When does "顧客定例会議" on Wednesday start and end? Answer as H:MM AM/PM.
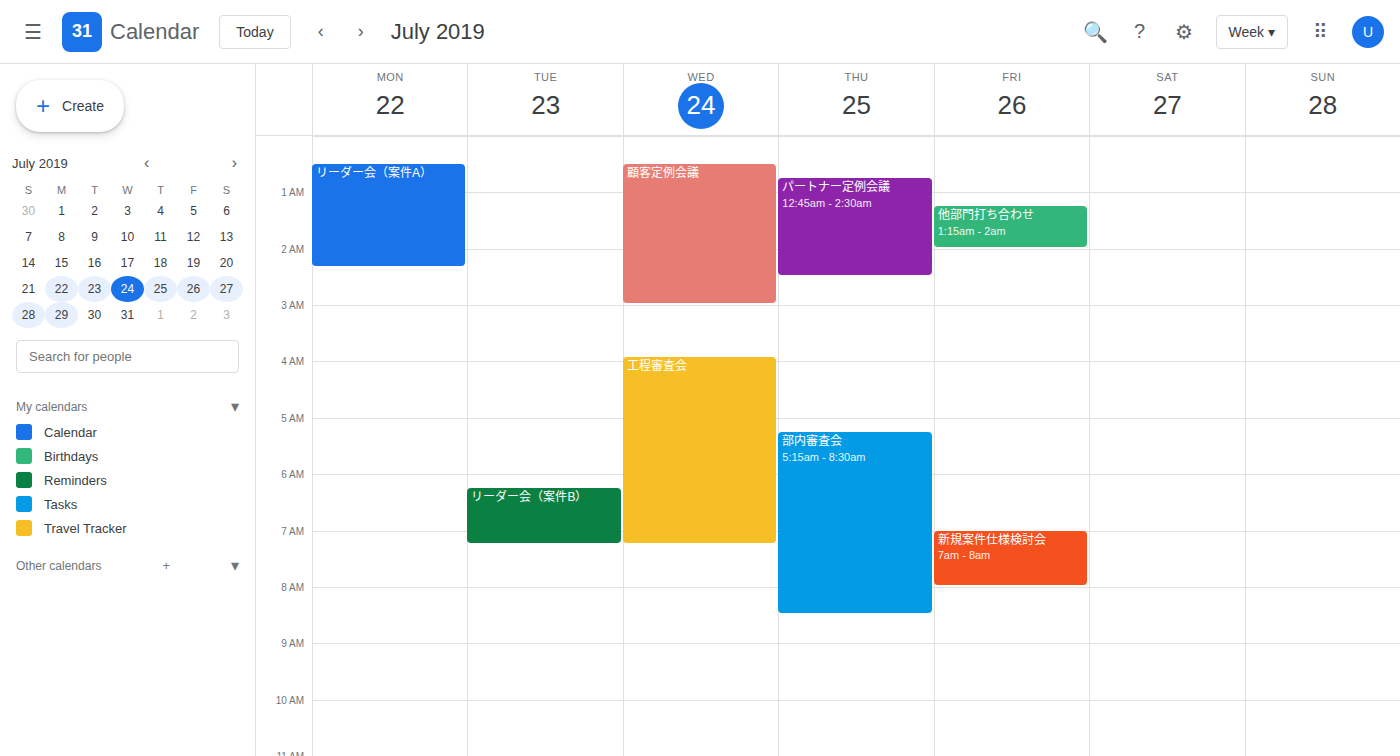
12:30 AM to 3:00 AM